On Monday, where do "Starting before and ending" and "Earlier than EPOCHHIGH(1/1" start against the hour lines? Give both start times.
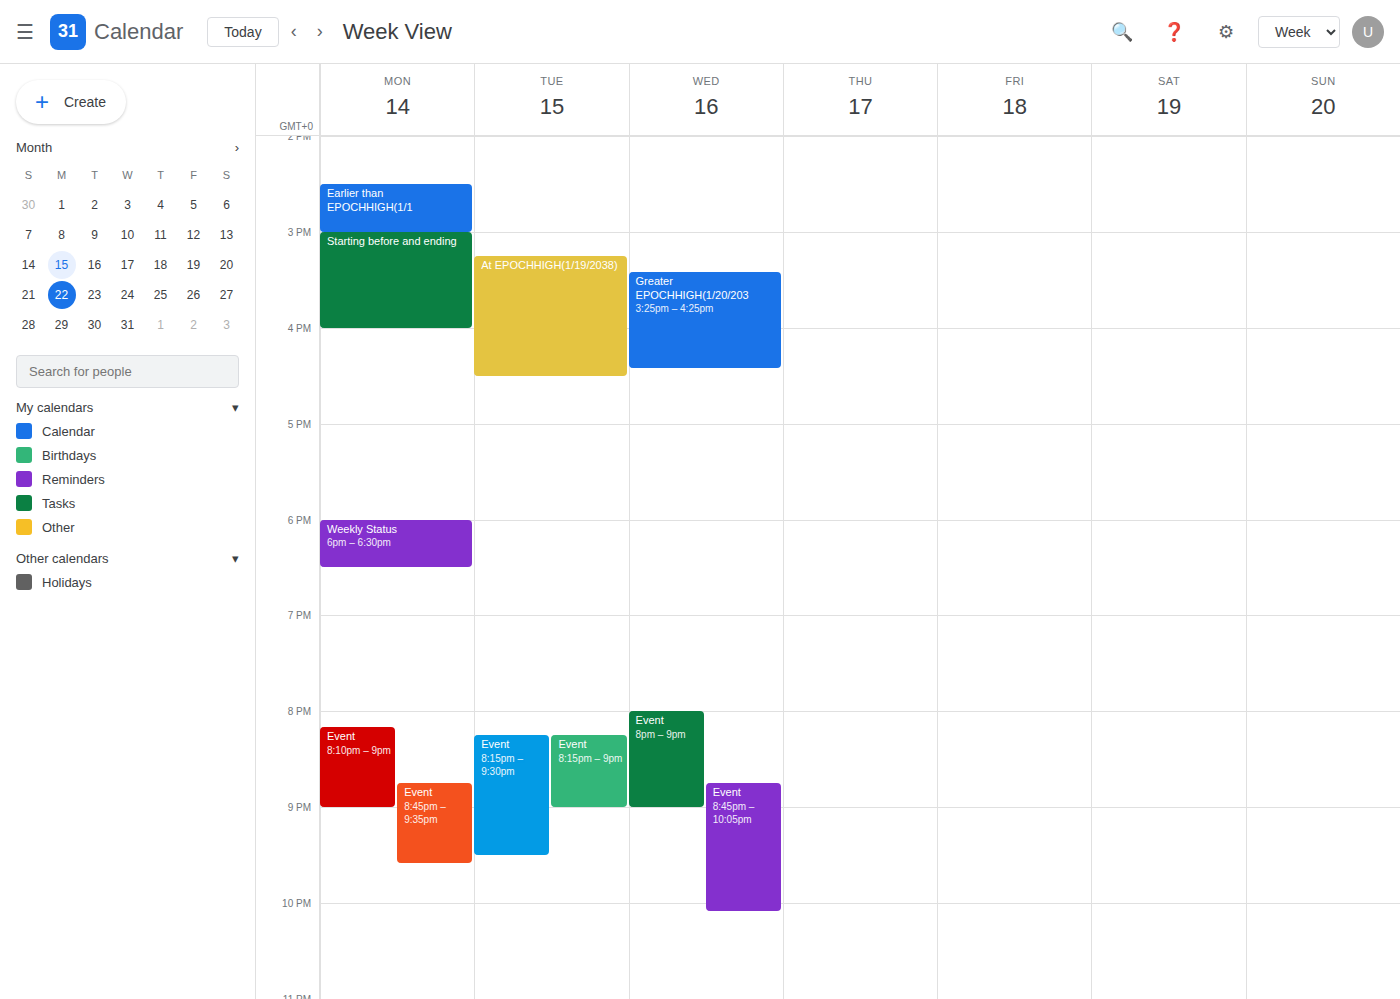
"Starting before and ending": 3:00 PM, exactly on the 3 PM line. "Earlier than EPOCHHIGH(1/1": 2:30 PM, halfway between the 2 PM and 3 PM lines.